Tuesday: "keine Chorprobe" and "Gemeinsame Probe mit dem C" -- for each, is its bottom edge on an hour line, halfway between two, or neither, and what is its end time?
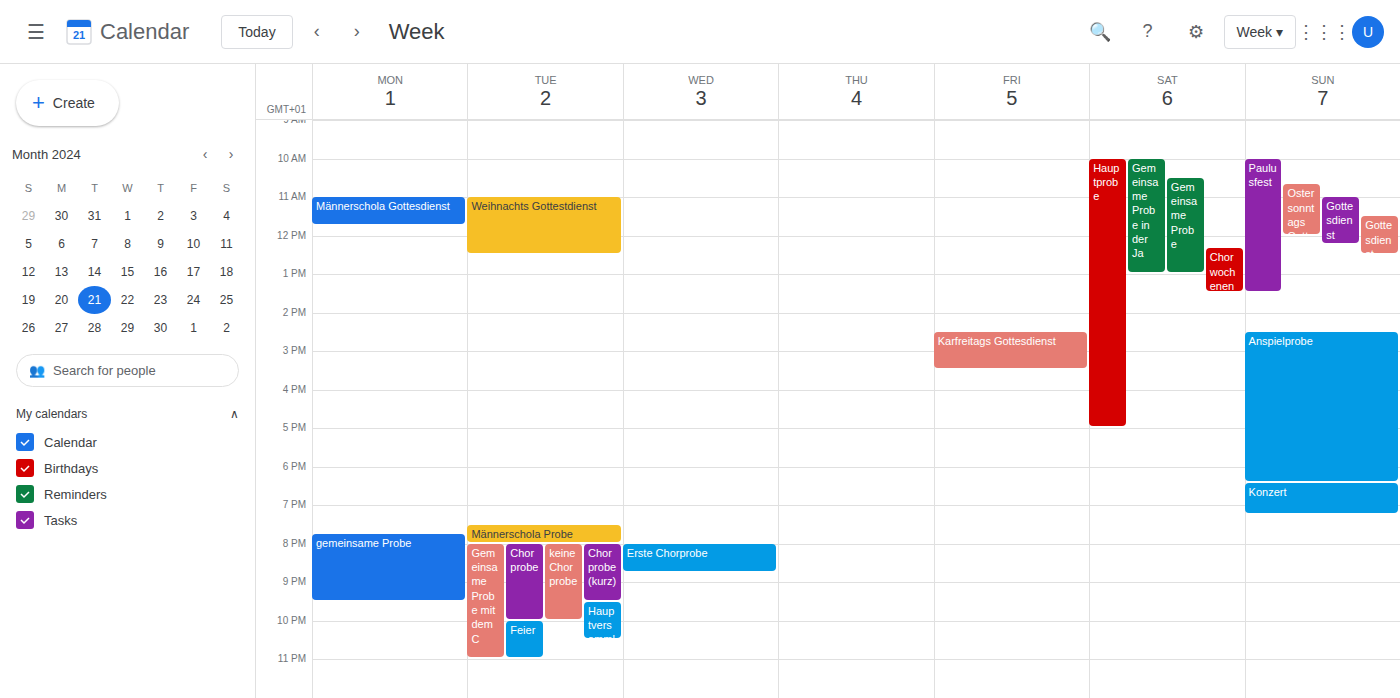
"keine Chorprobe": 22:00, exactly on the 22:00 line. "Gemeinsame Probe mit dem C": 23:00, exactly on the 23:00 line.